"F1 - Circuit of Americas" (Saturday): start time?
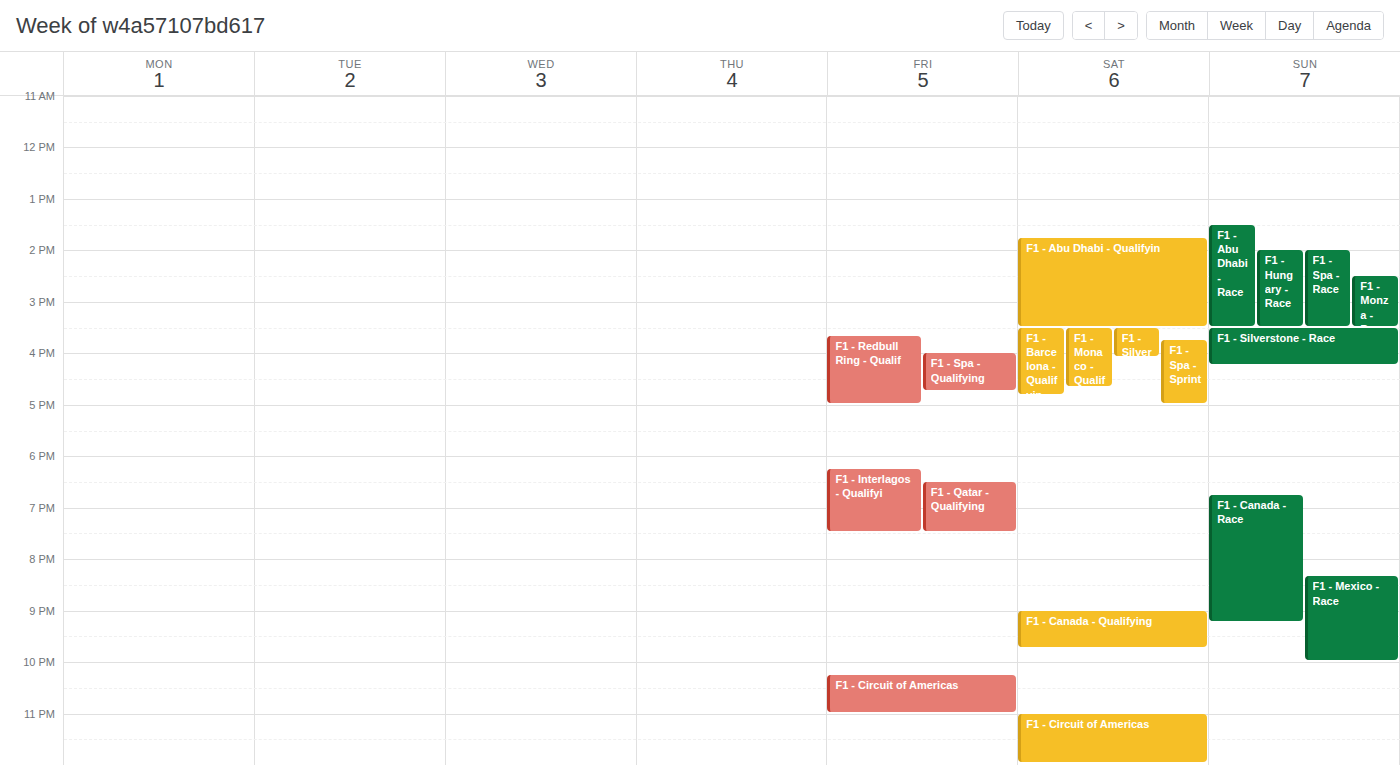
11:00 PM